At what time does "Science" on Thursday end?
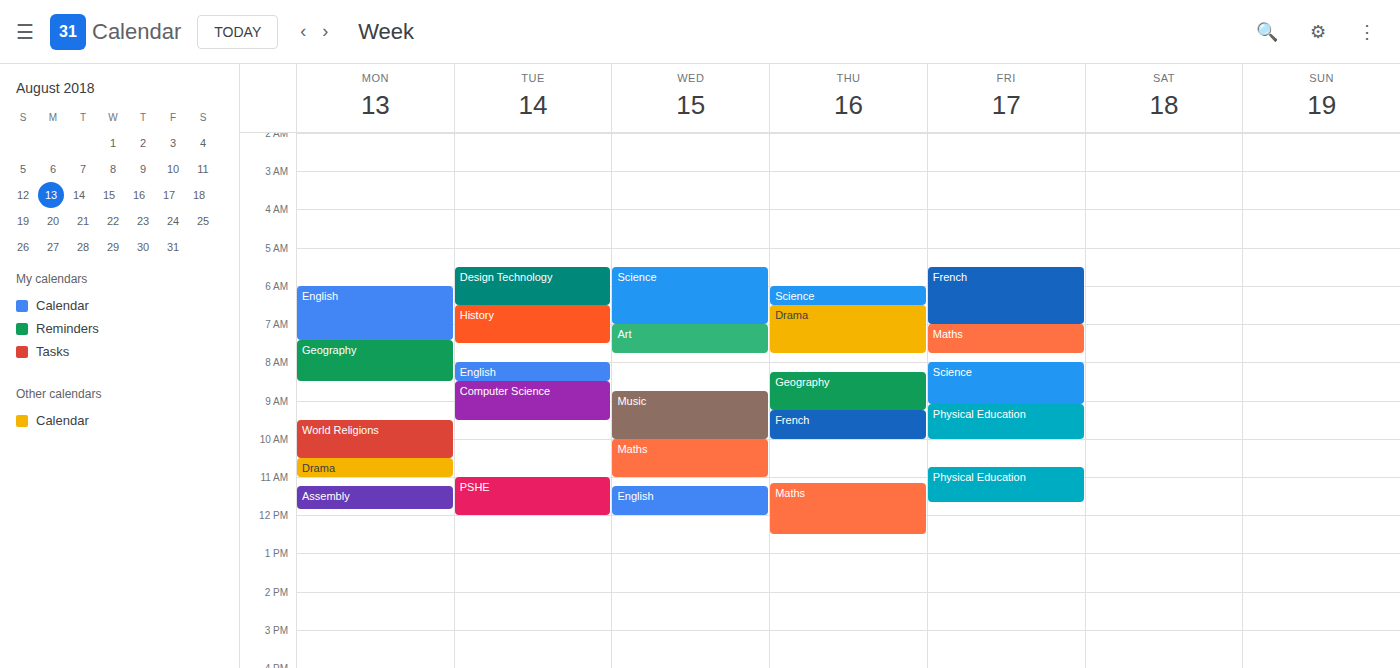
6:30 AM